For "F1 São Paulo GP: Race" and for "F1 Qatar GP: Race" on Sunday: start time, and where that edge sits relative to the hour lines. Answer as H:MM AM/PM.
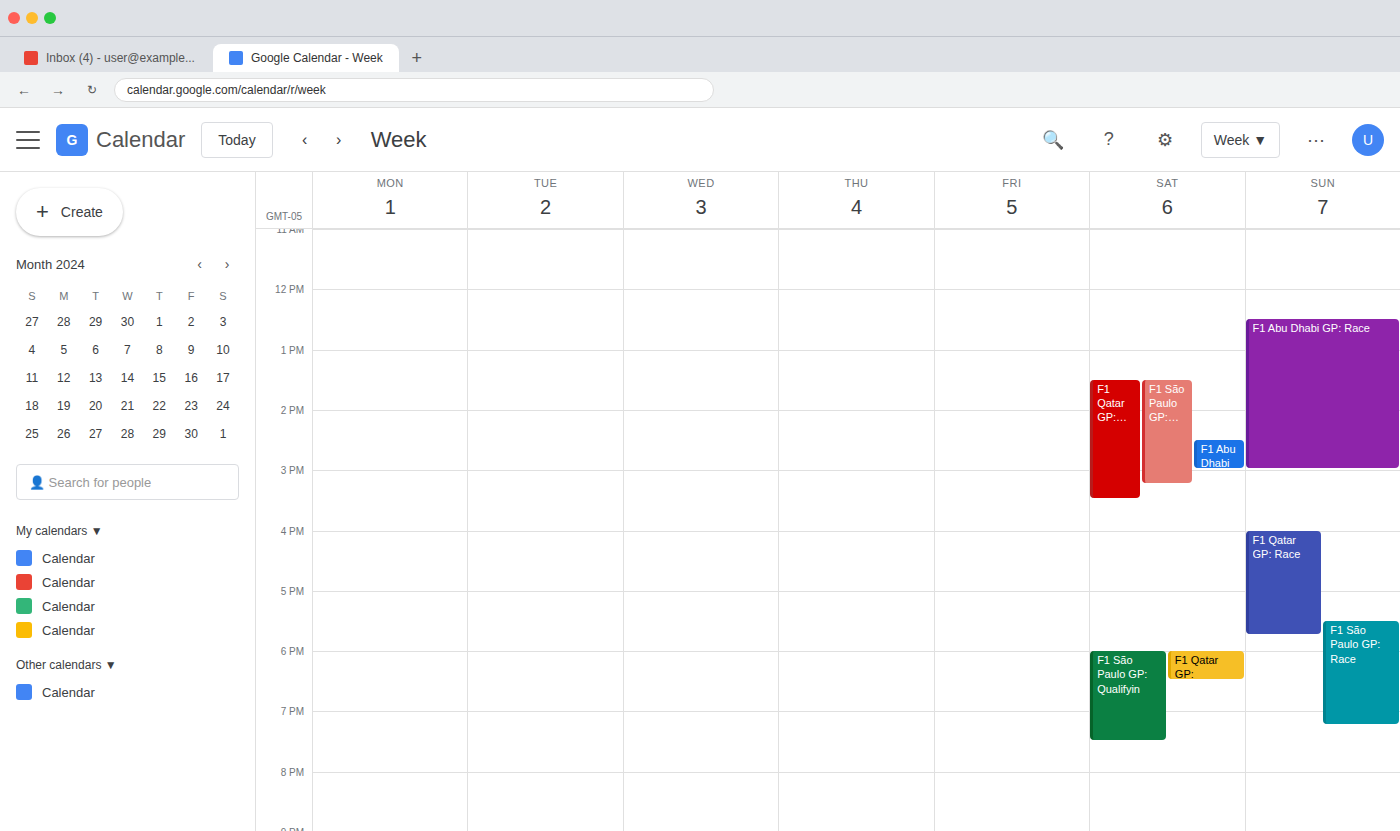
"F1 São Paulo GP: Race": 5:30 PM, halfway between the 5 PM and 6 PM lines. "F1 Qatar GP: Race": 4:00 PM, exactly on the 4 PM line.